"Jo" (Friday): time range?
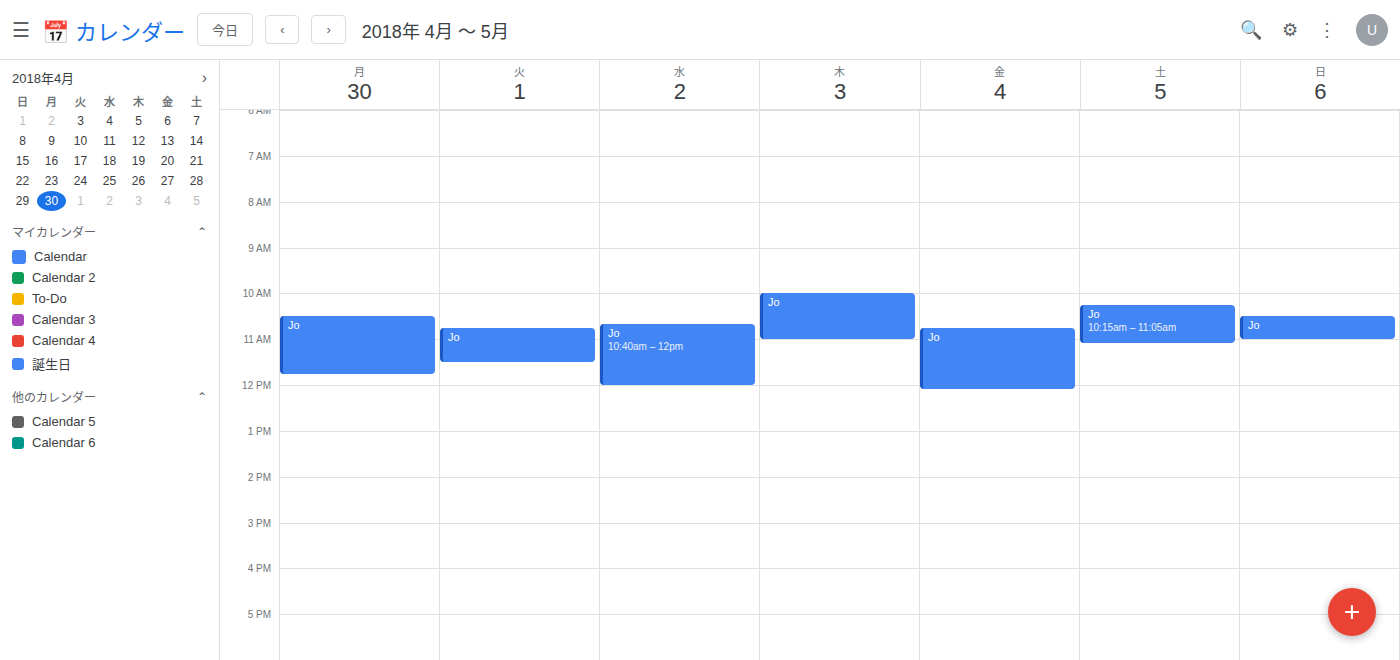
10:45 AM to 12:05 PM